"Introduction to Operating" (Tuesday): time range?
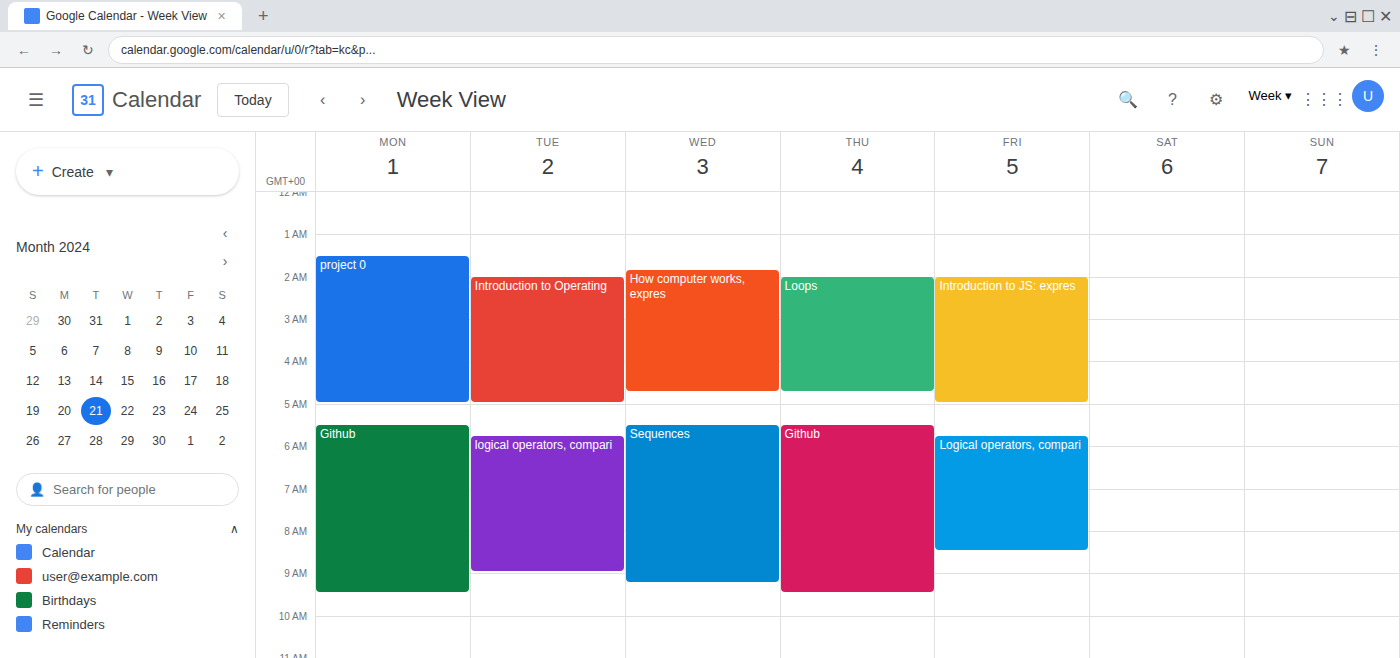
2:00 AM to 5:00 AM